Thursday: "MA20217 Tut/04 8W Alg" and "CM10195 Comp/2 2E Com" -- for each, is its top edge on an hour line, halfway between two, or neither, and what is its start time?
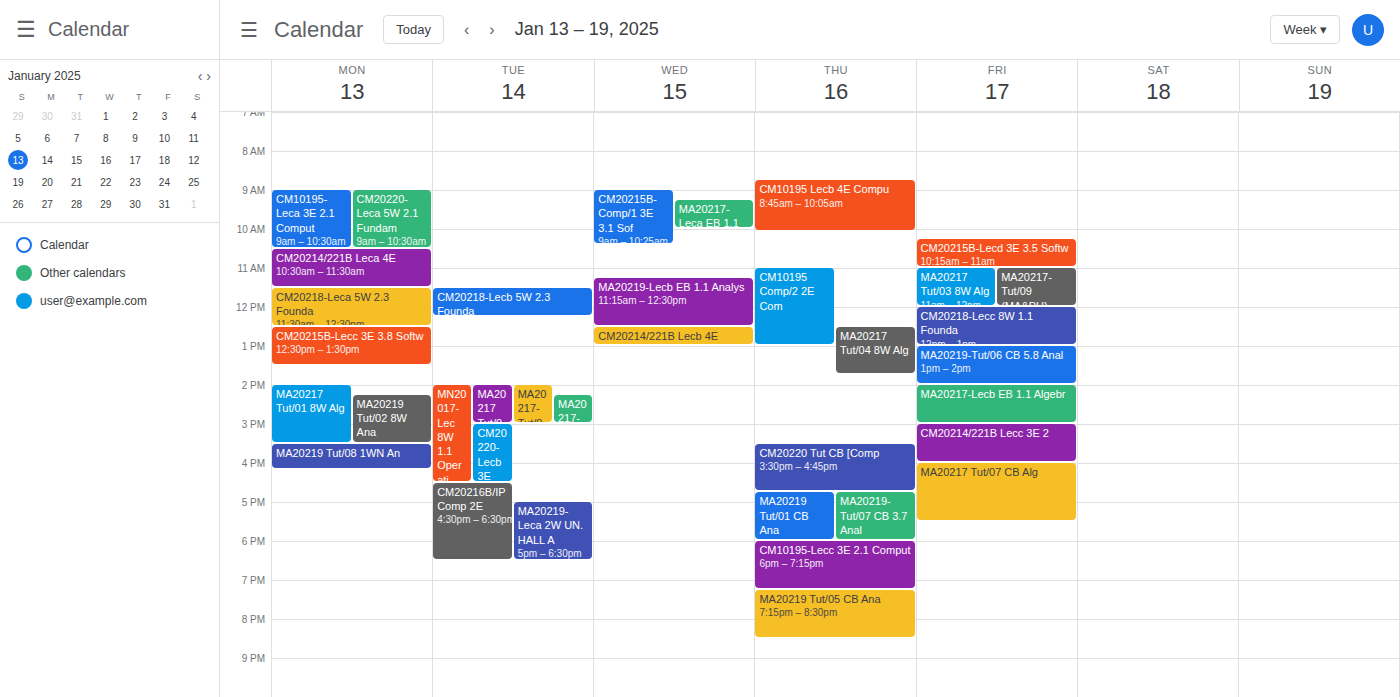
"MA20217 Tut/04 8W Alg": 12:30 PM, halfway between the 12 PM and 1 PM lines. "CM10195 Comp/2 2E Com": 11:00 AM, exactly on the 11 AM line.